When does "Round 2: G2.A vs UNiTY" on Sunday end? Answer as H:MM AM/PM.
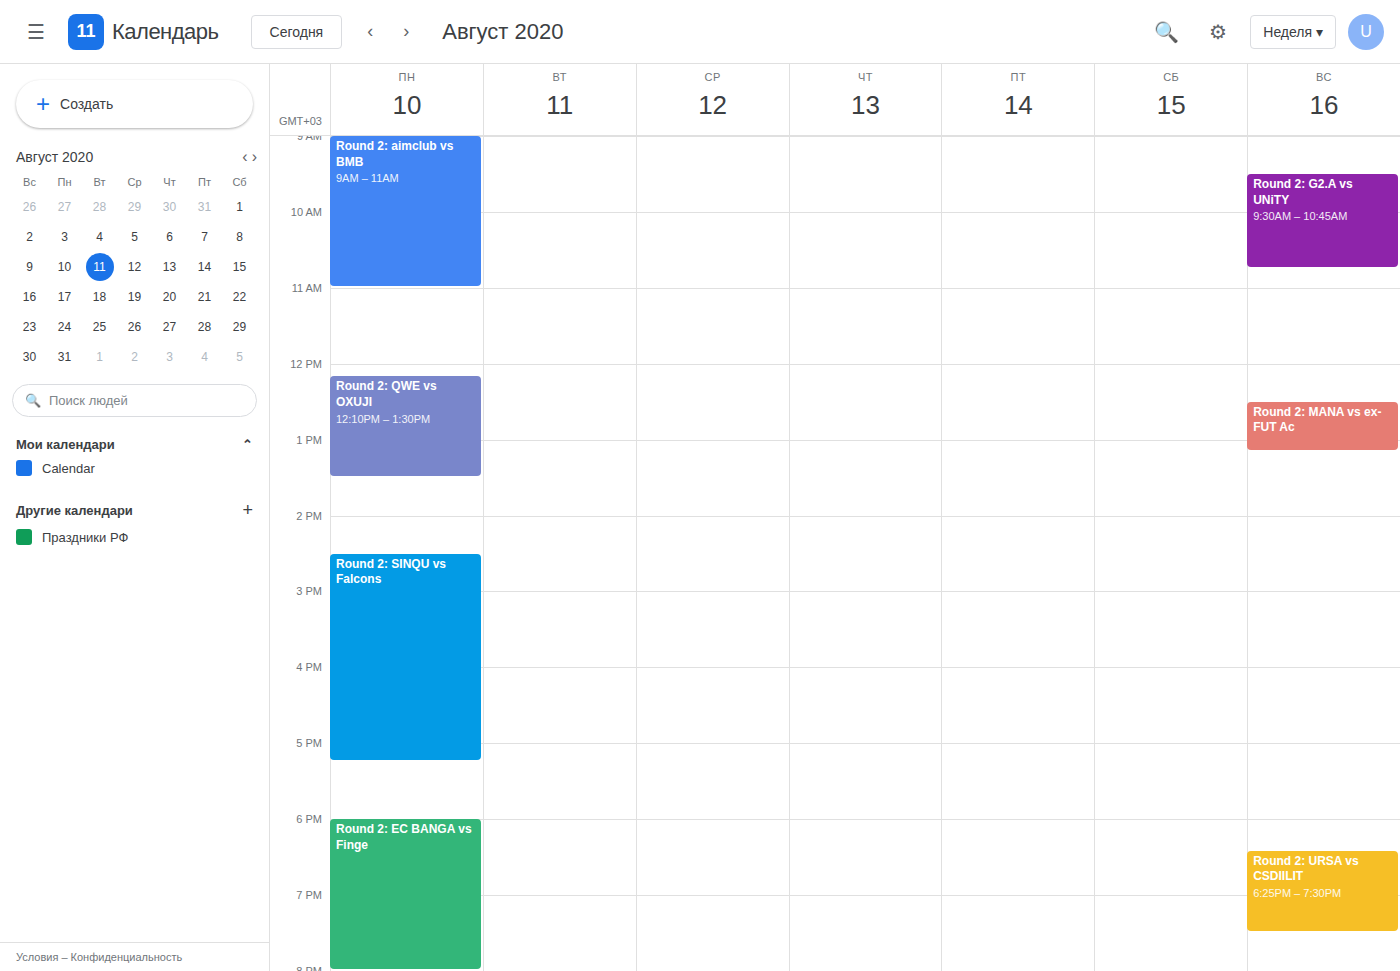
10:45 AM